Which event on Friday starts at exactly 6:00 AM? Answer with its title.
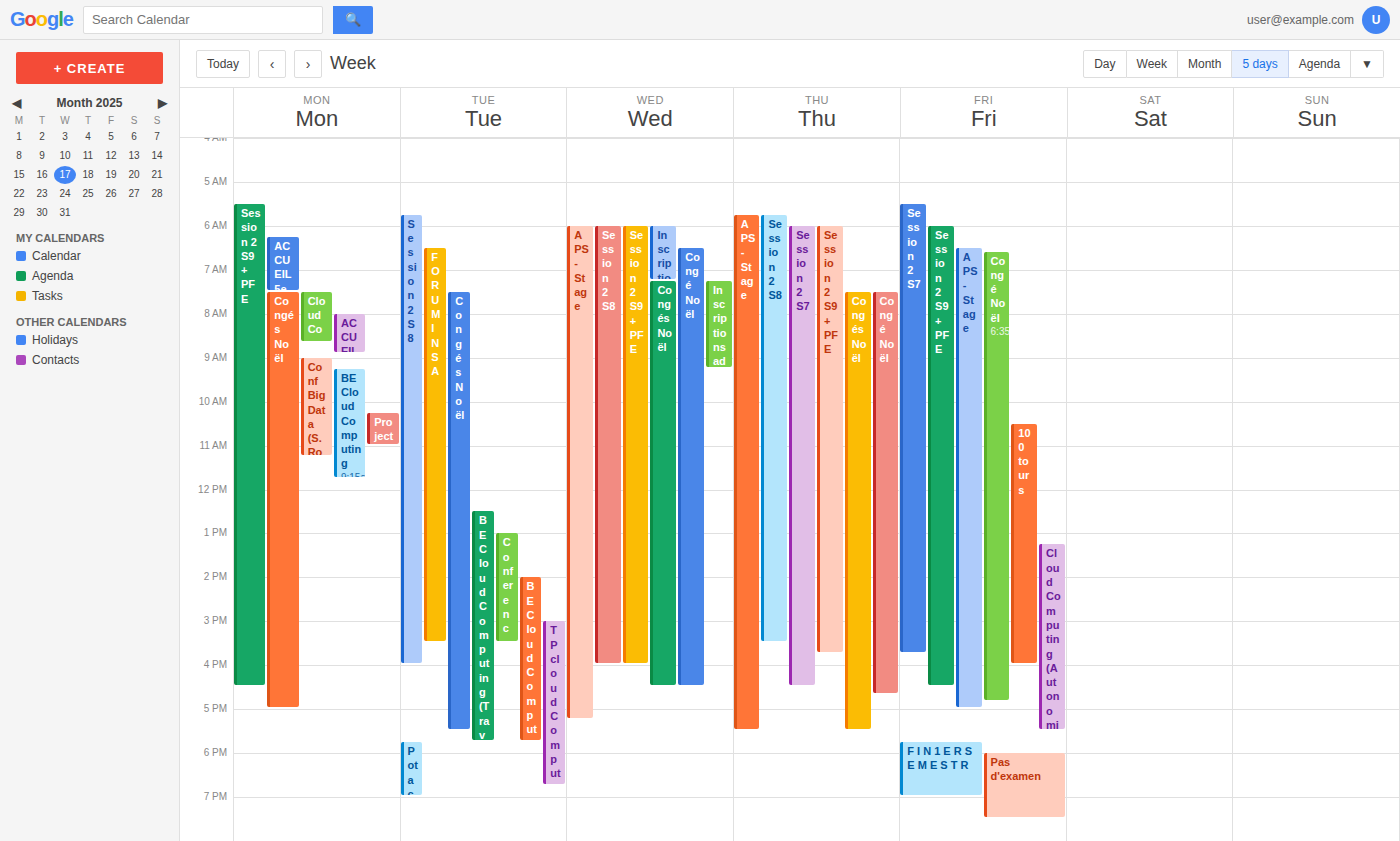
"Session 2 S9 + PFE"